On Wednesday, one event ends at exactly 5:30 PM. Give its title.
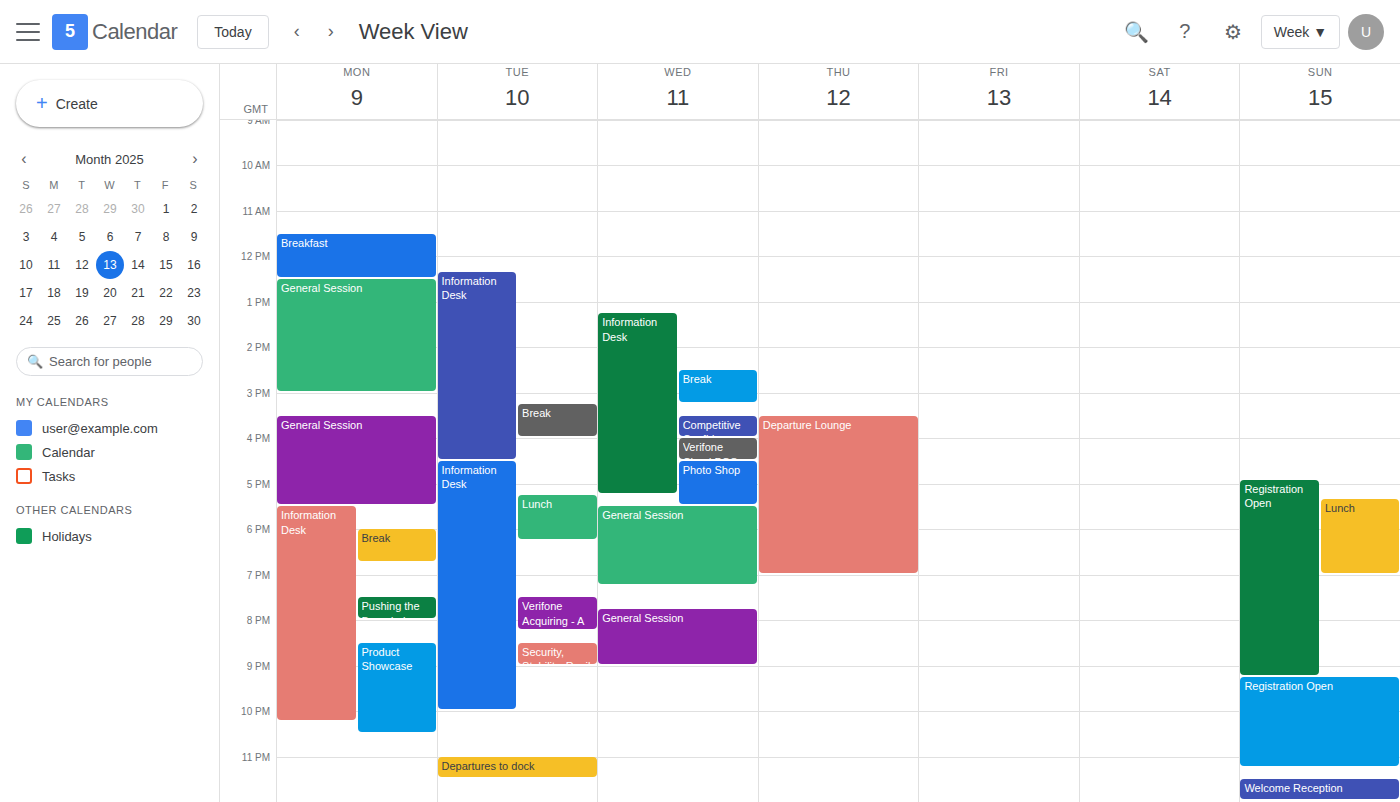
"Photo Shop"